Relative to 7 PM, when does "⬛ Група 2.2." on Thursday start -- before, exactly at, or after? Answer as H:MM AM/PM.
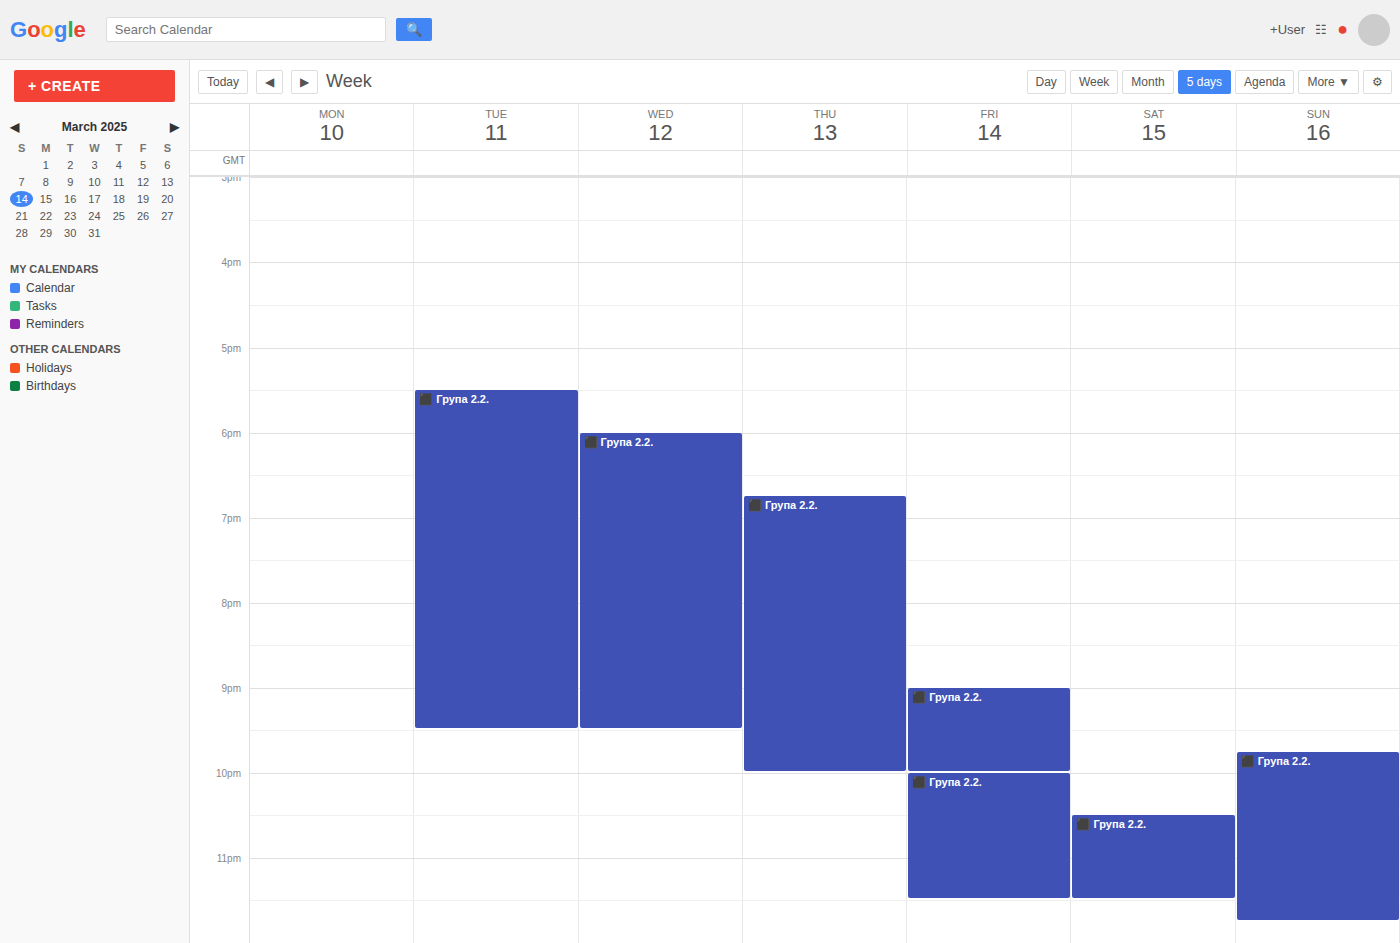
6:45 PM -- before 7 PM, 15 minutes above the 7 PM line.